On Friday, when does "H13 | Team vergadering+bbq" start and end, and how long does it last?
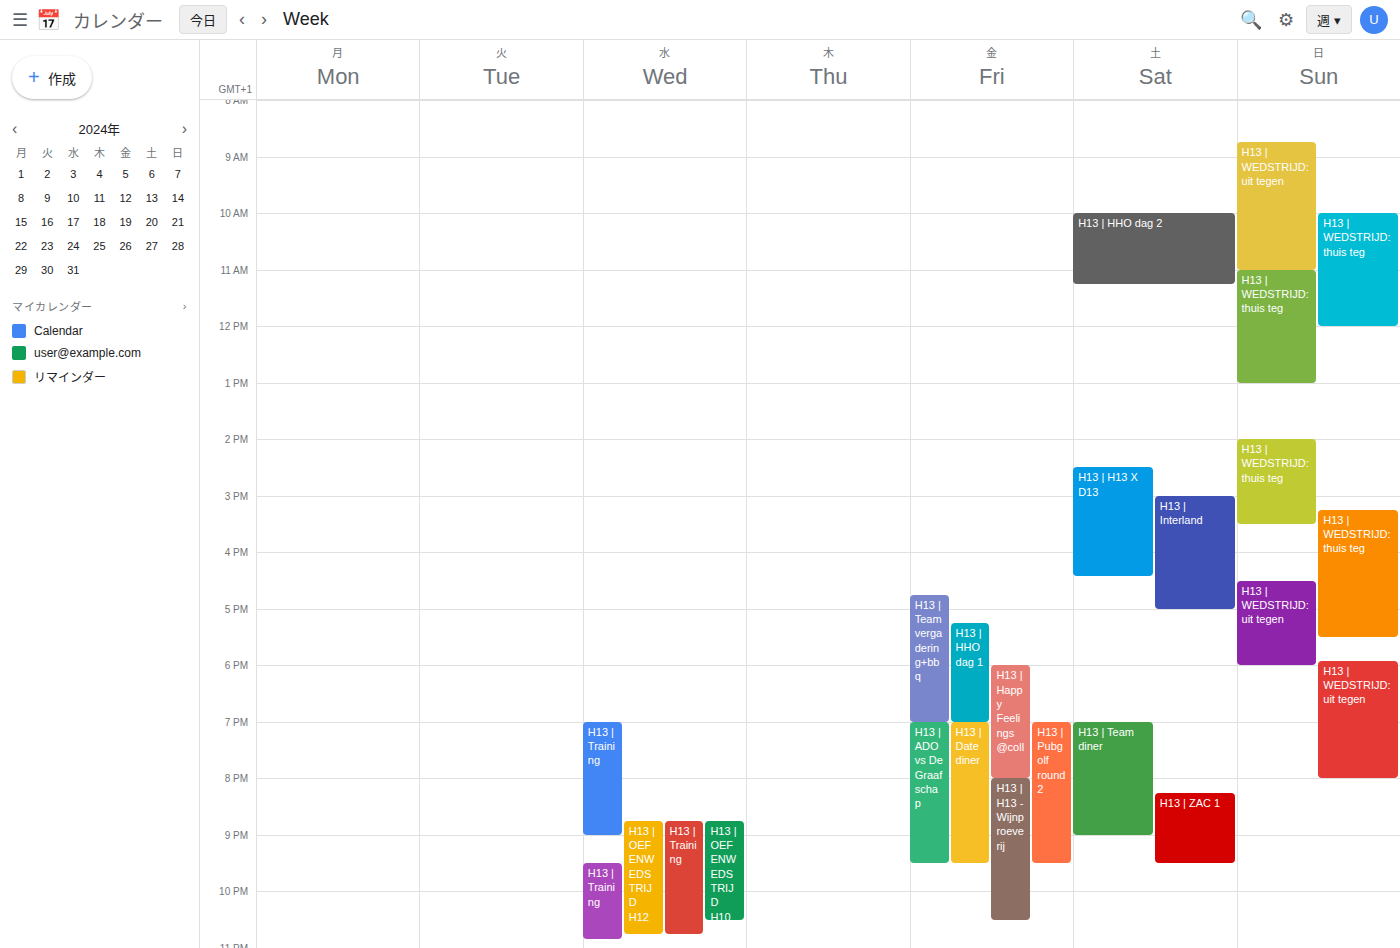
16:45 to 19:00, 2 hours 15 minutes